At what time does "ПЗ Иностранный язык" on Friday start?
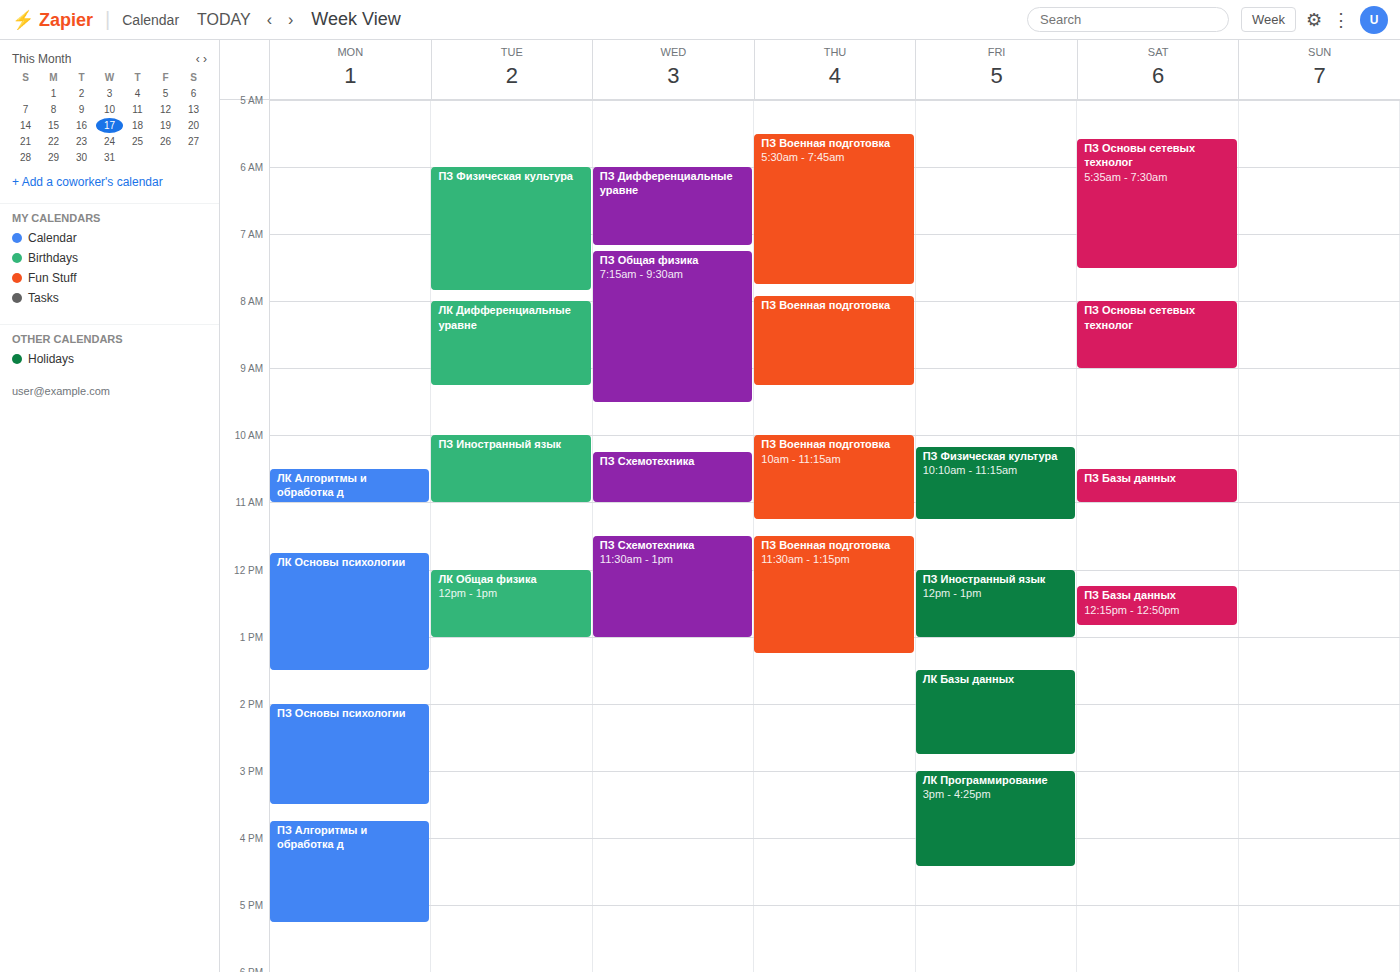
12:00